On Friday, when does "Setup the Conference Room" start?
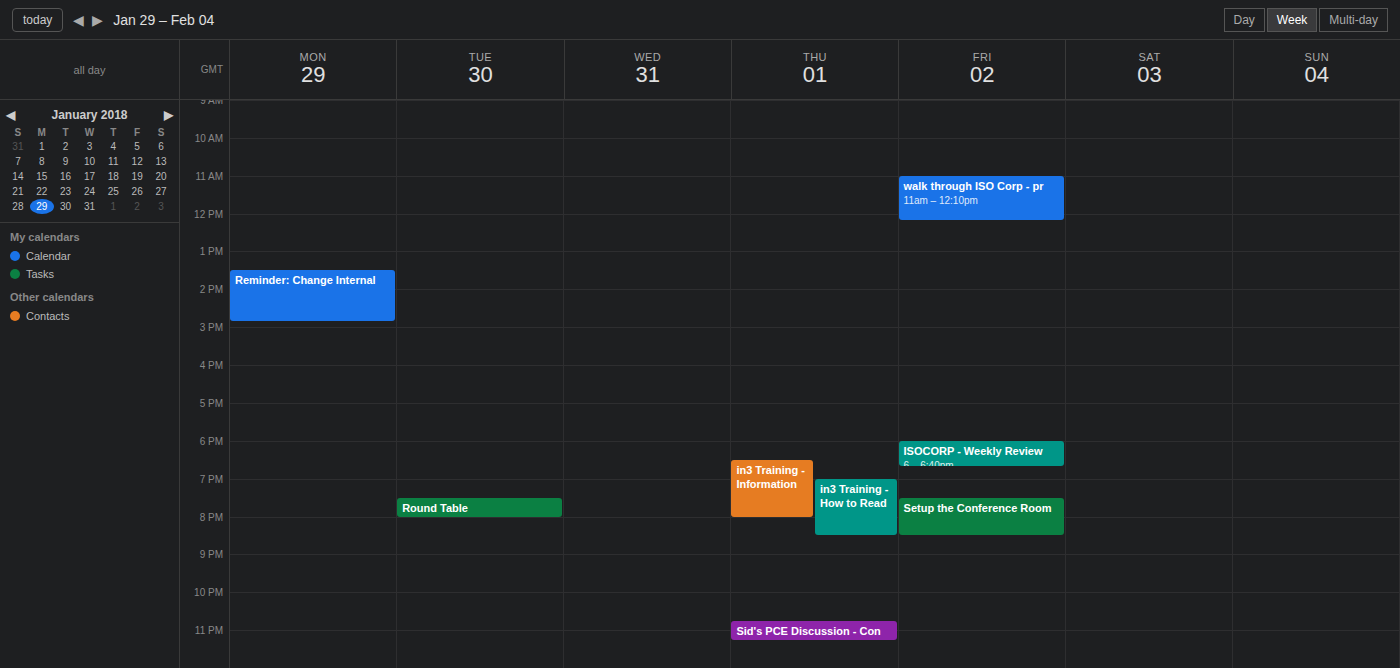
7:30 PM